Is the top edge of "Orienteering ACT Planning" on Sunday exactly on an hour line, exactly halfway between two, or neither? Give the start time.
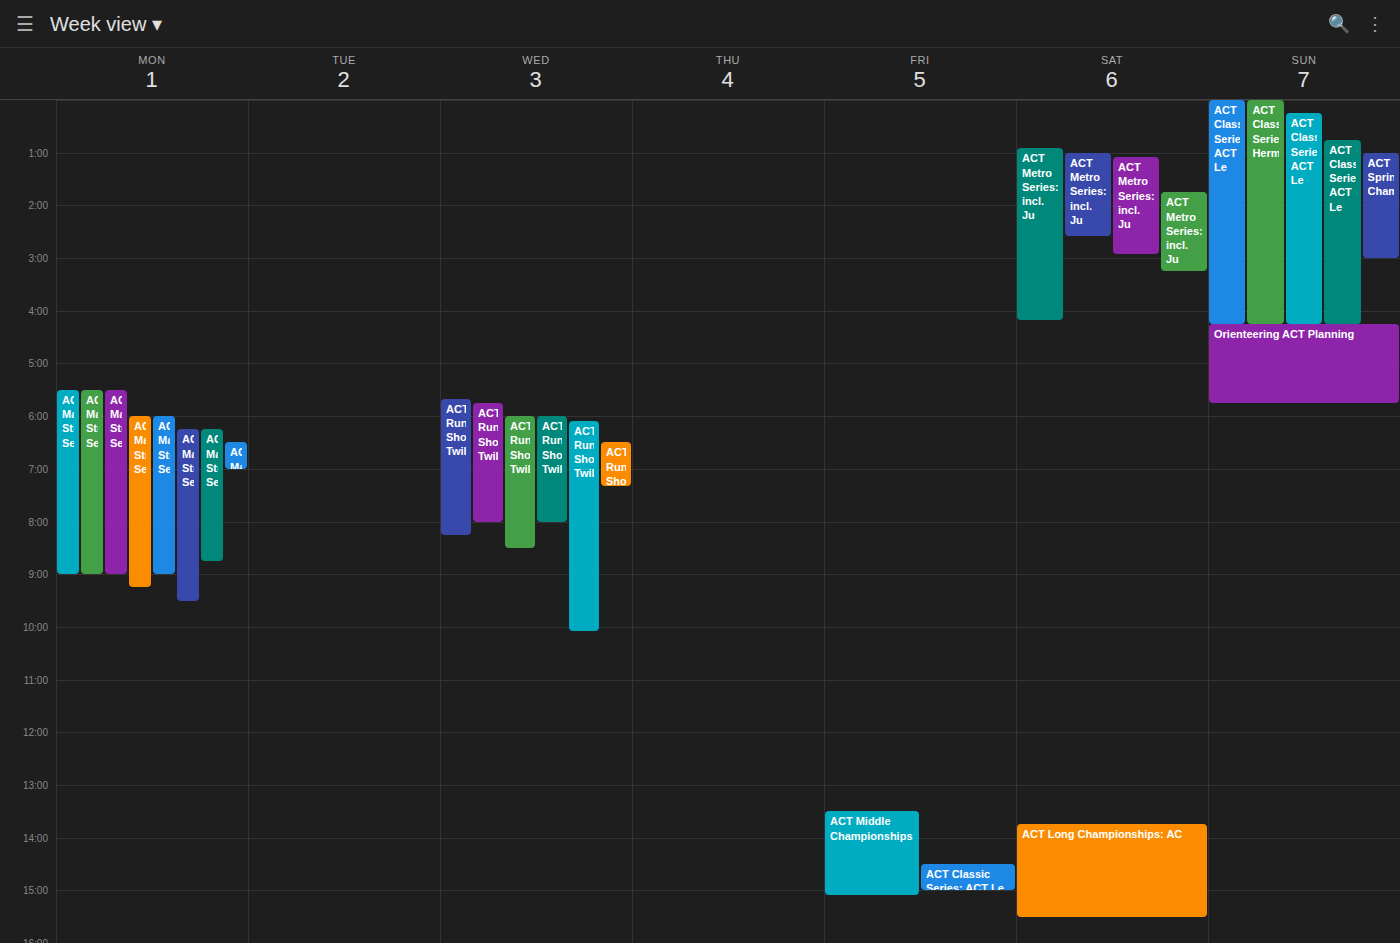
4:15 AM -- neither: a quarter of the way from the 4 AM line to the 5 AM line.